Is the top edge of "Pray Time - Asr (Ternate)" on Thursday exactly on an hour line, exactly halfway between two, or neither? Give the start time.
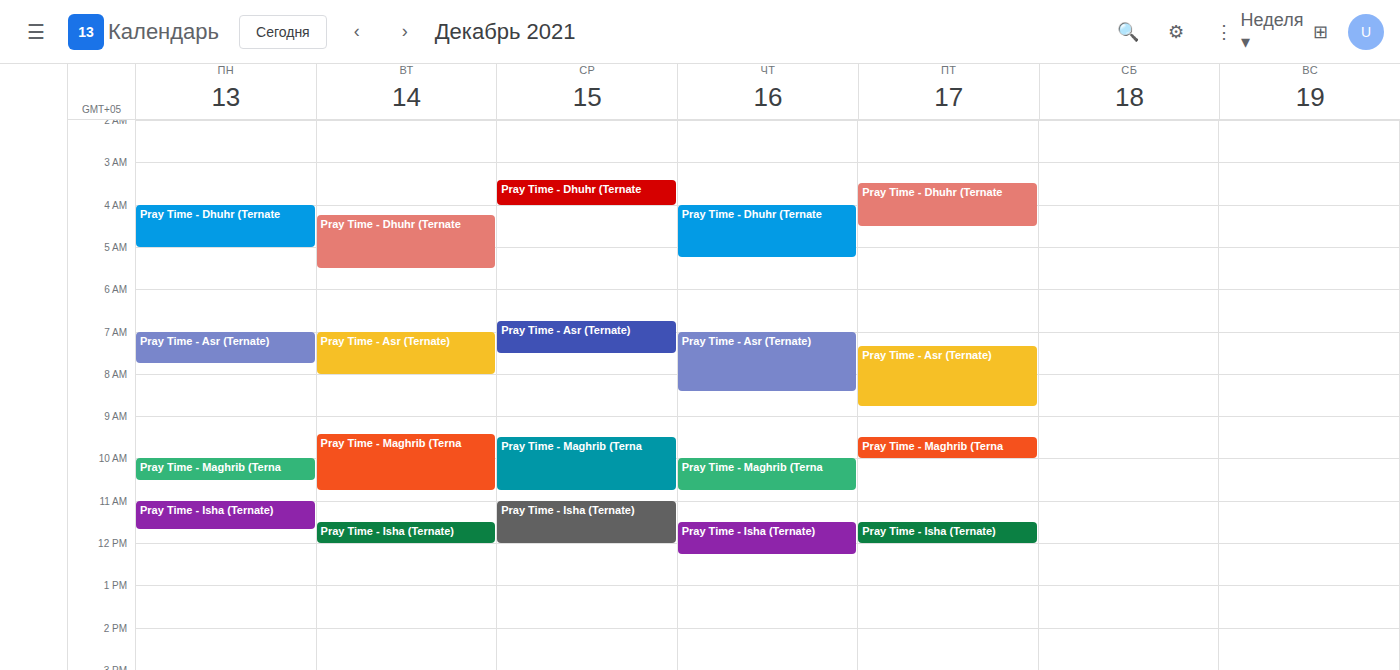
7:00 AM -- exactly on the 7 AM line.